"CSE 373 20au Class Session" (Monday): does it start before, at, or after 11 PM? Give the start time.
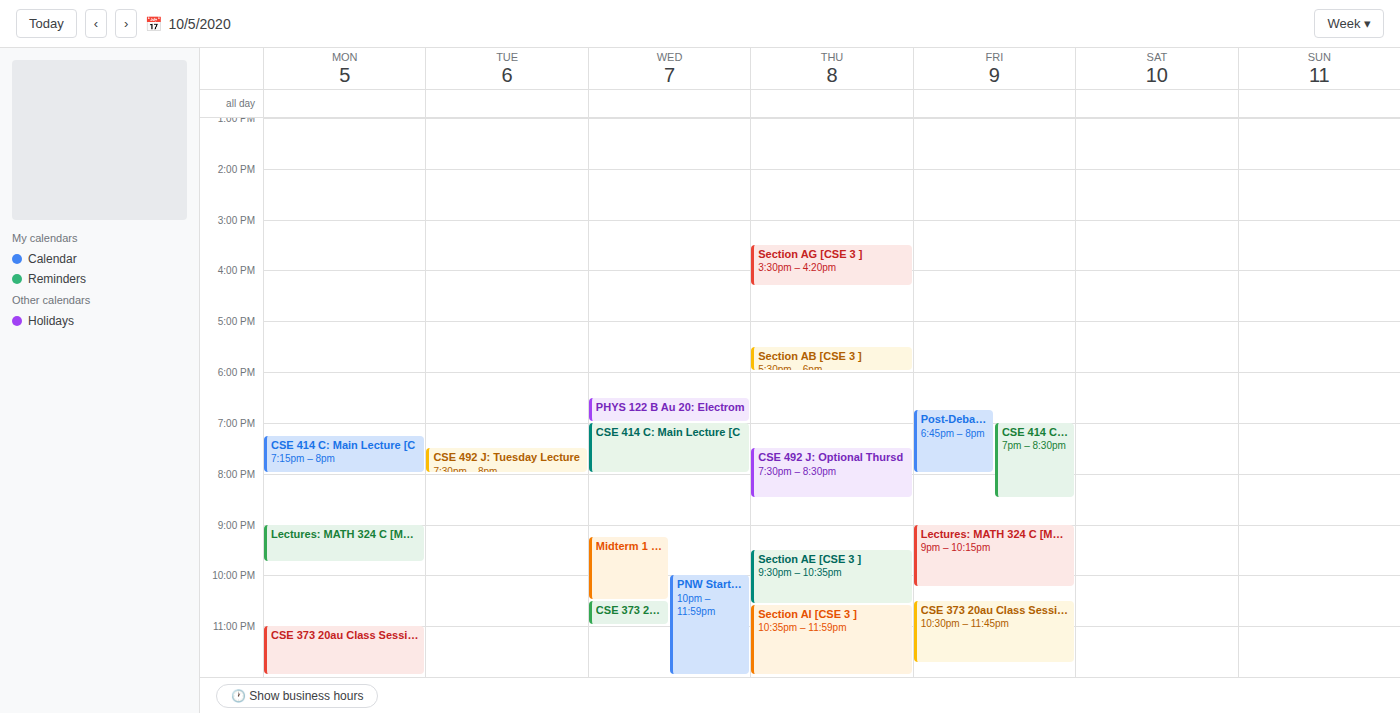
11:00 PM -- exactly at 11 PM, on the 11 PM line.